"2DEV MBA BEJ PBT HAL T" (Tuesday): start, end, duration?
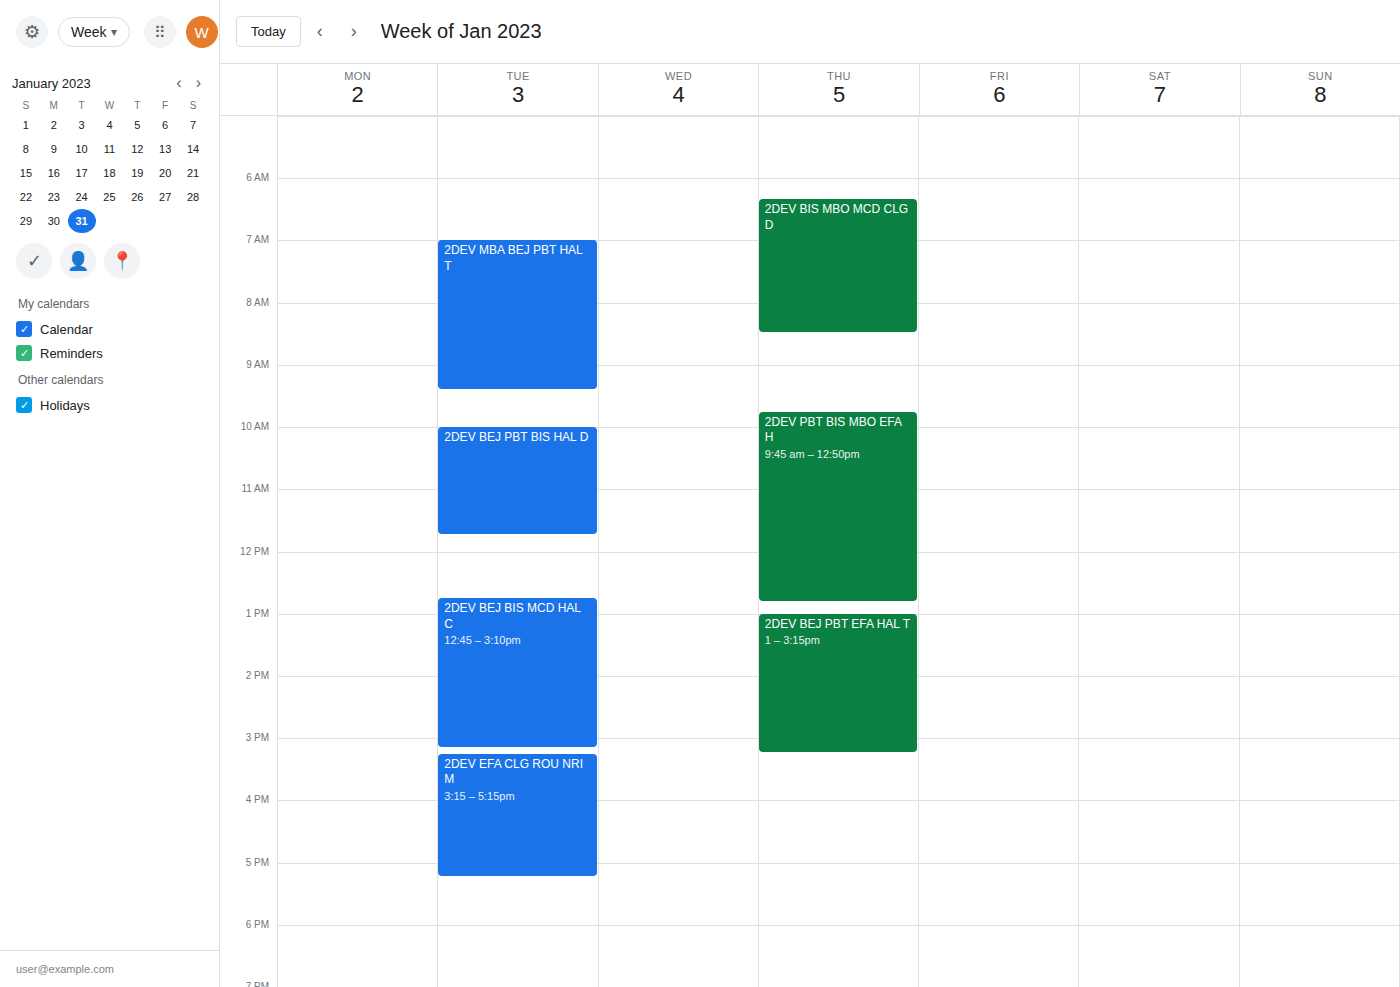
7:00 AM to 9:25 AM, 2 hours 25 minutes